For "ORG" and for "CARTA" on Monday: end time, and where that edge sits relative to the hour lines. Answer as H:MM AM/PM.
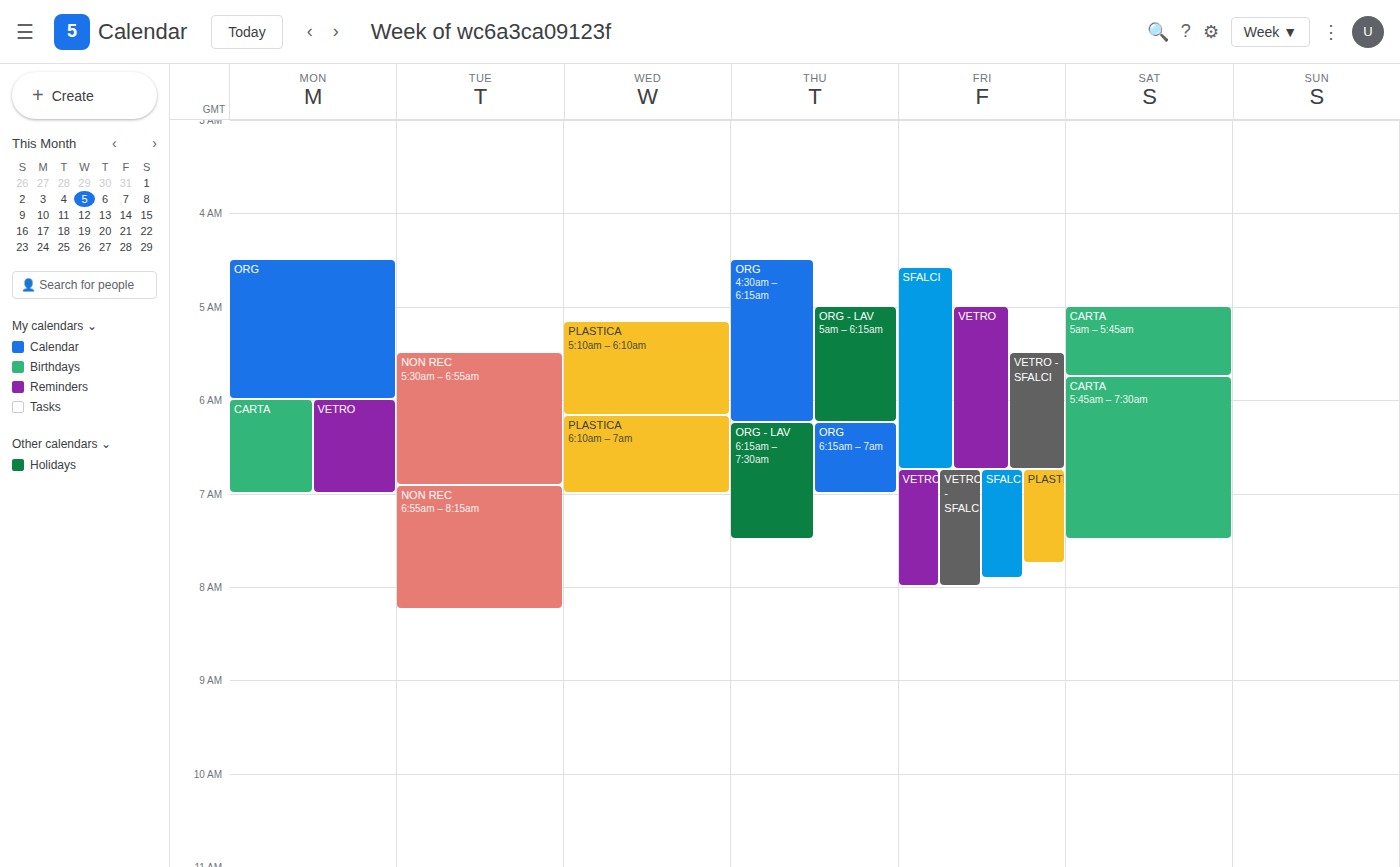
"ORG": 6:00 AM, exactly on the 6 AM line. "CARTA": 7:00 AM, exactly on the 7 AM line.